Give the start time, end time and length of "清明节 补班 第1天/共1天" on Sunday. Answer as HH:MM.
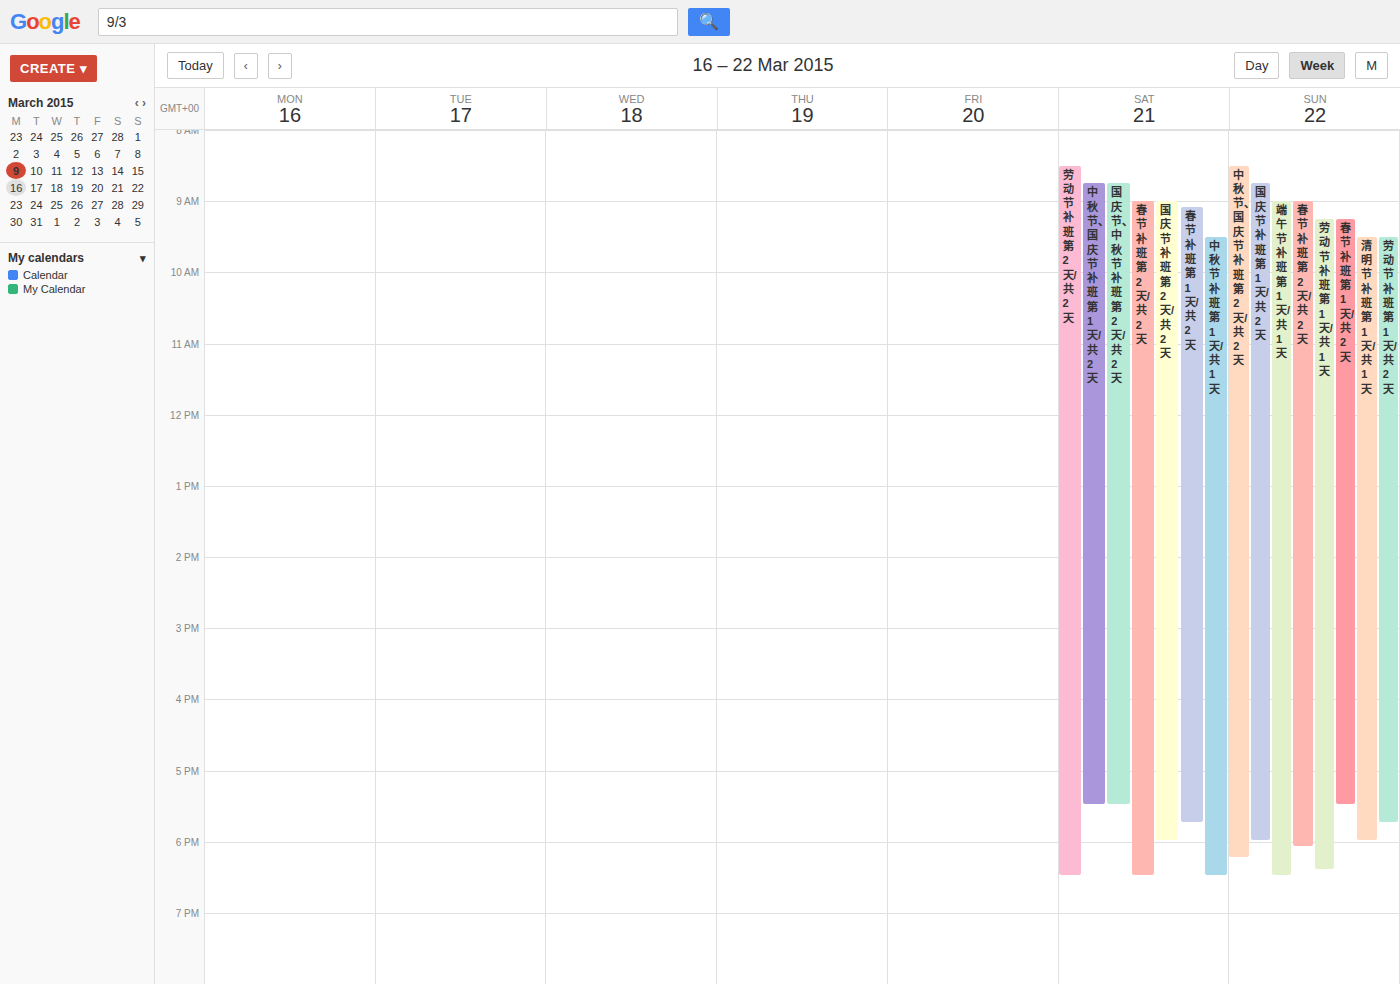
09:30 to 18:00, 8 hours 30 minutes